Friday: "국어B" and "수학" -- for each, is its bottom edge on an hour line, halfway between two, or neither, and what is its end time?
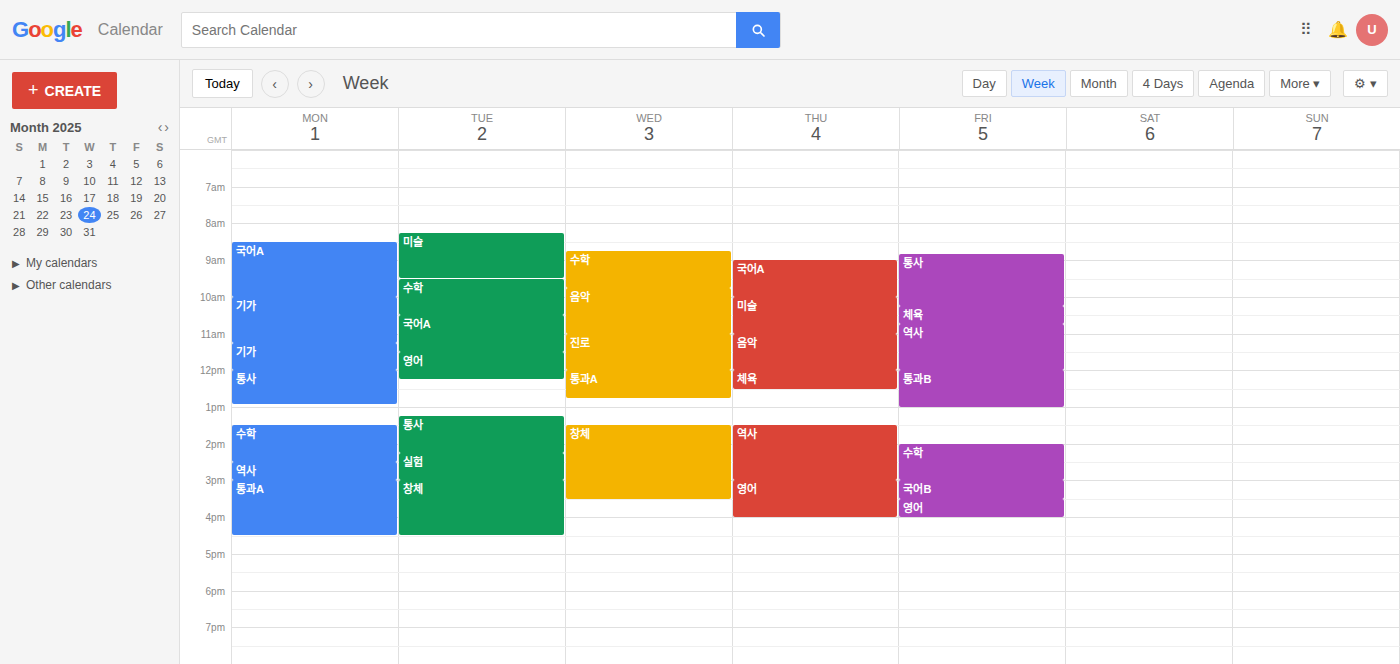
"국어B": 3:30 PM, halfway between the 3 PM and 4 PM lines. "수학": 3:00 PM, exactly on the 3 PM line.